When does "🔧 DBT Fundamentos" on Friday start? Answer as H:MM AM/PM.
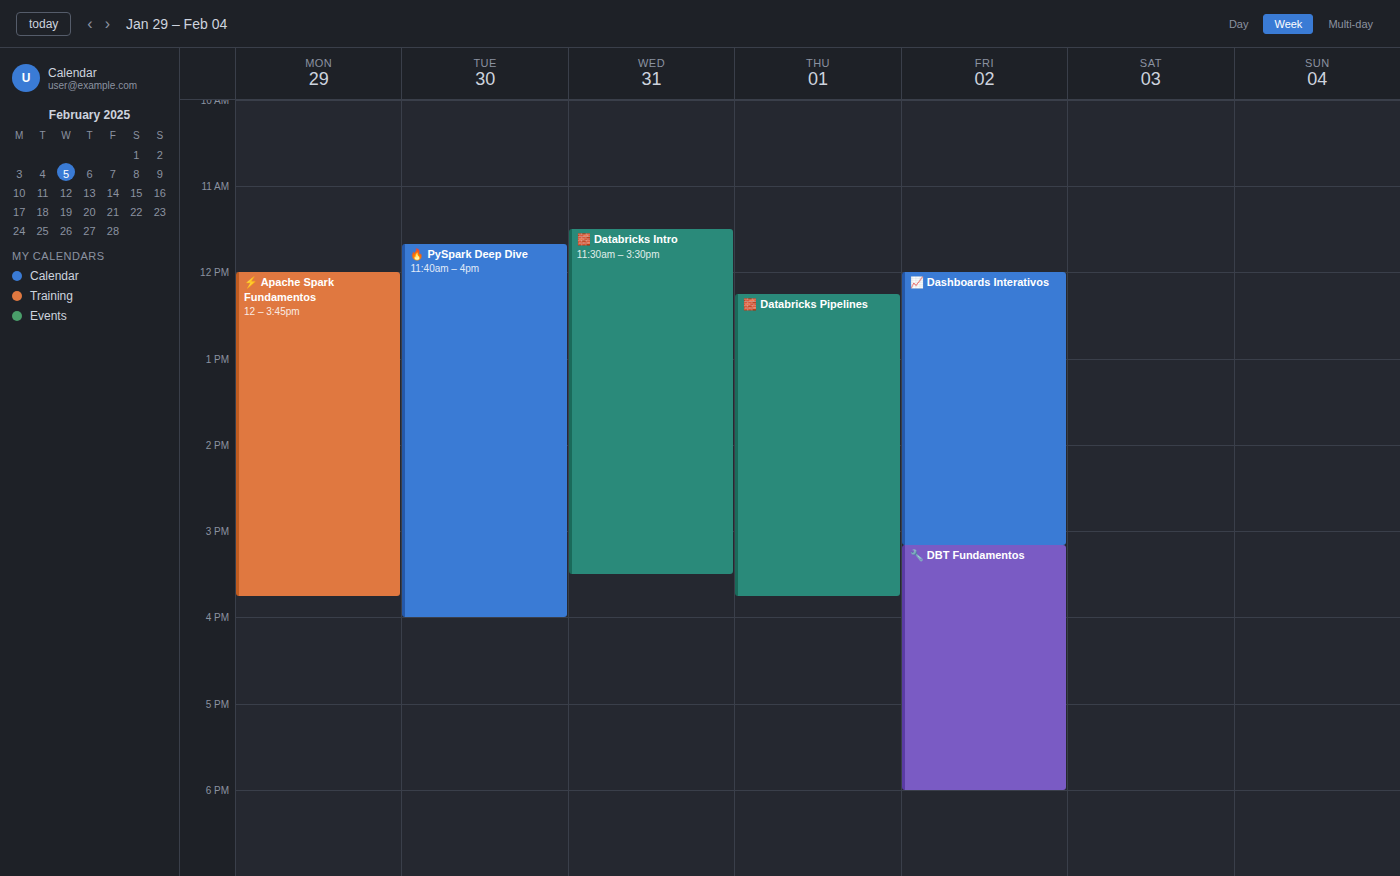
3:10 PM